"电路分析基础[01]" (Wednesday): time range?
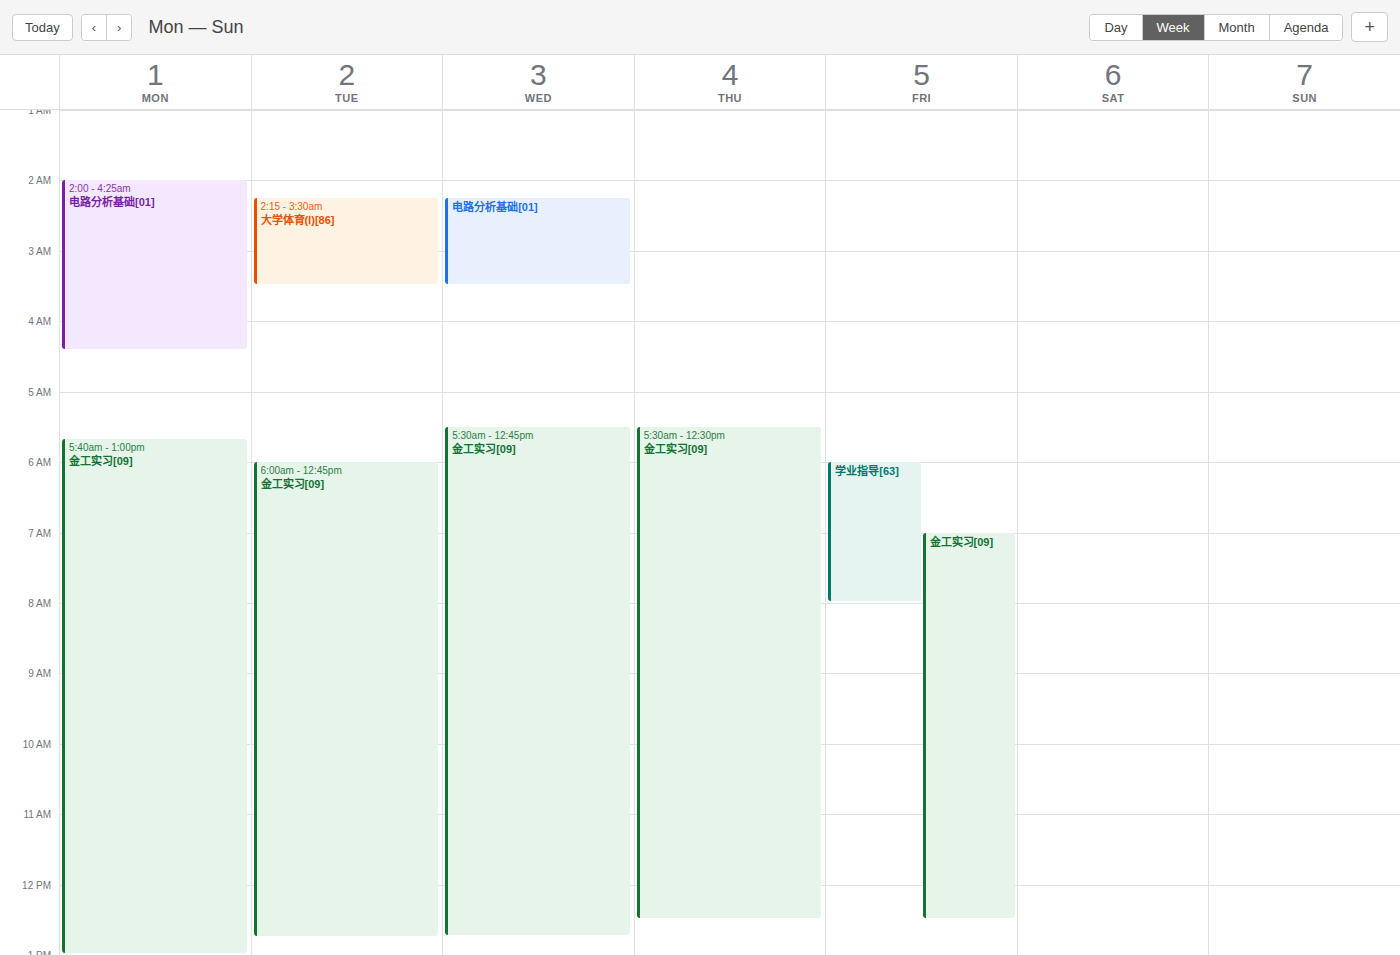
2:15 AM to 3:30 AM